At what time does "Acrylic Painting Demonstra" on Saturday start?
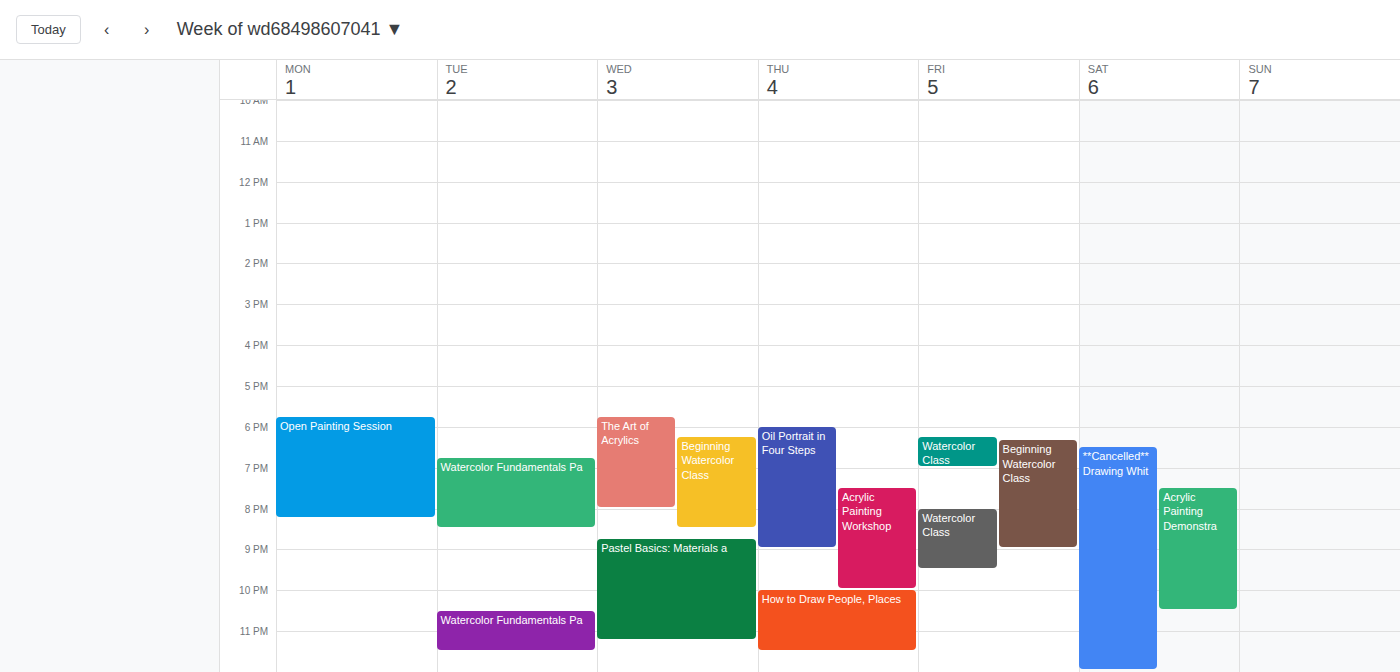
7:30 PM